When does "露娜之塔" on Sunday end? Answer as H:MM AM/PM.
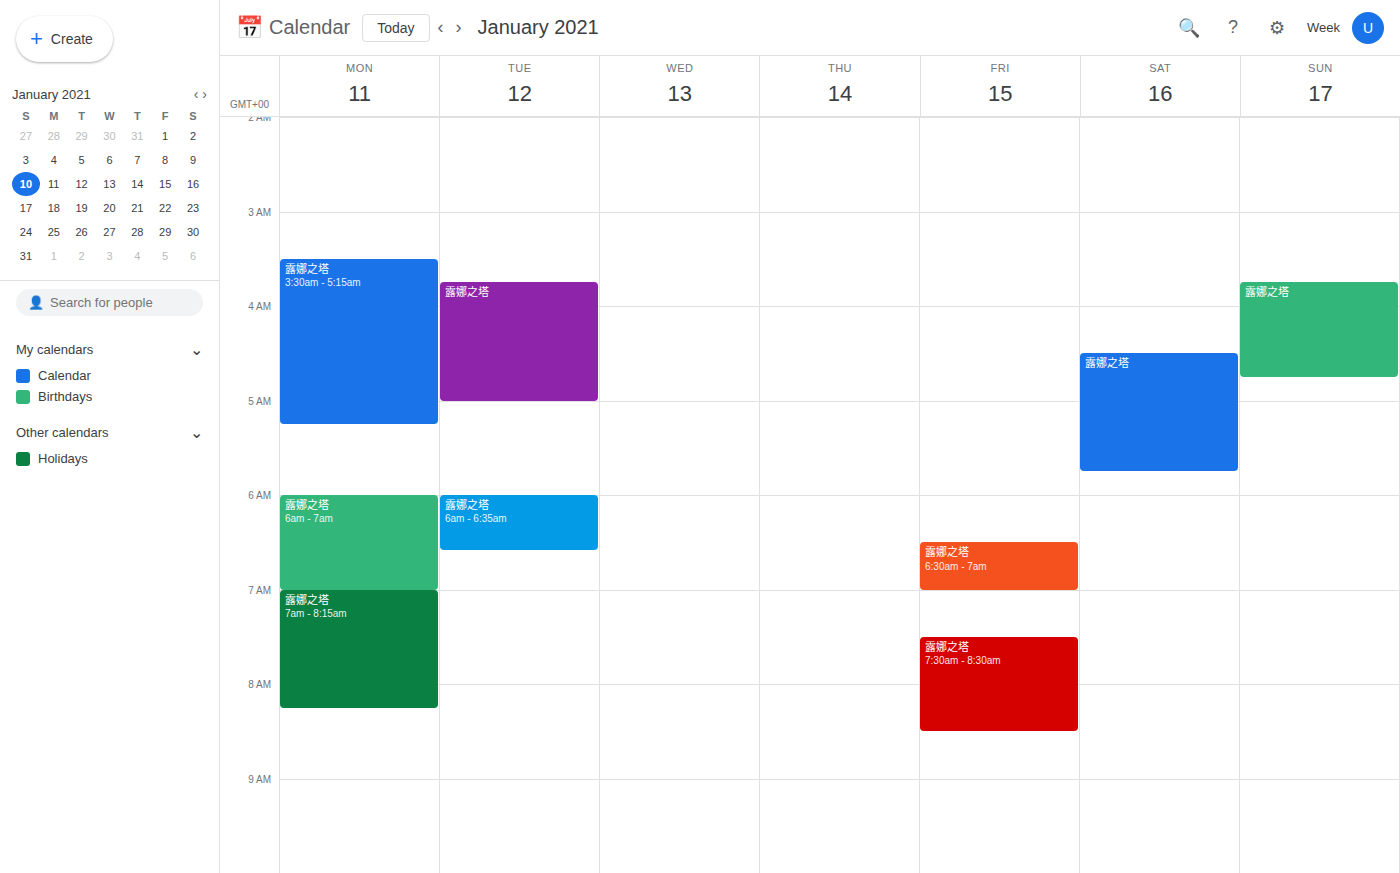
4:45 AM